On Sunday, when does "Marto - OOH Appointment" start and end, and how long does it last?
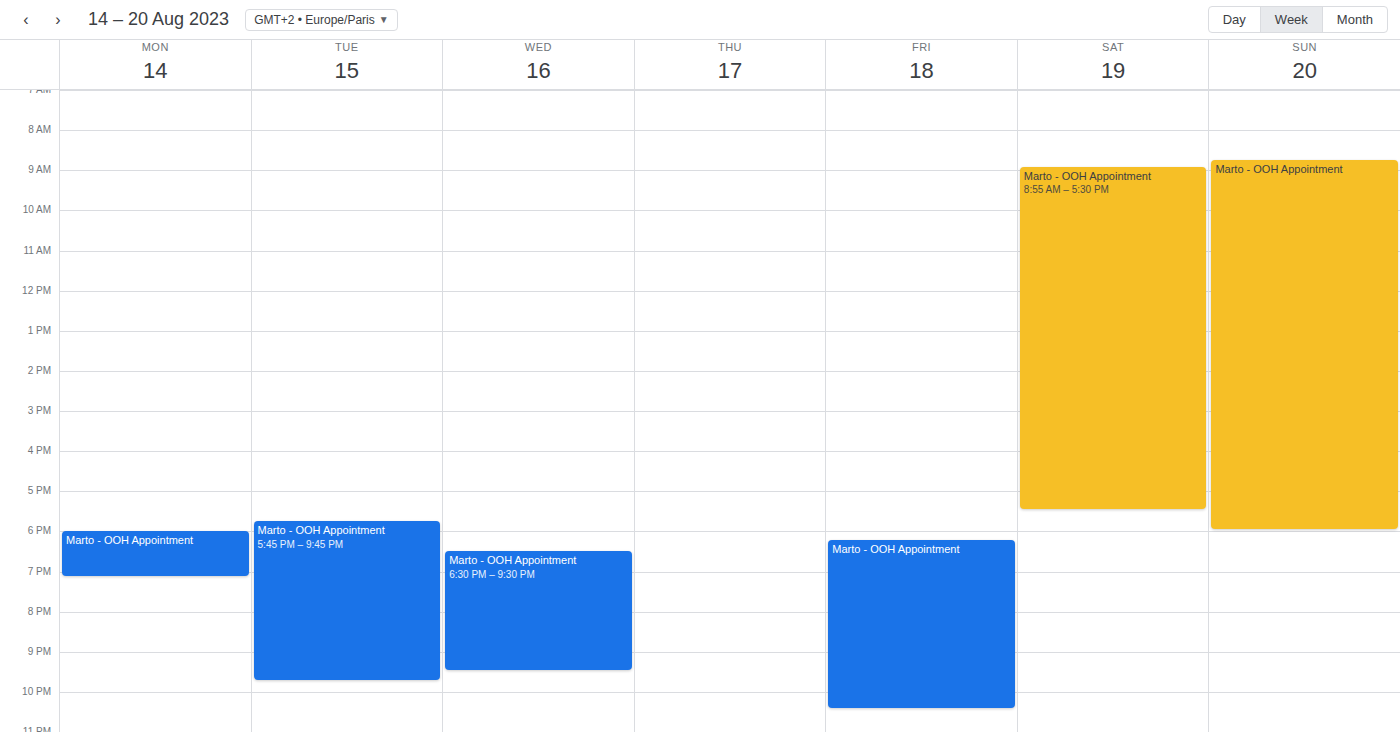
8:45 AM to 6:00 PM, 9 hours 15 minutes